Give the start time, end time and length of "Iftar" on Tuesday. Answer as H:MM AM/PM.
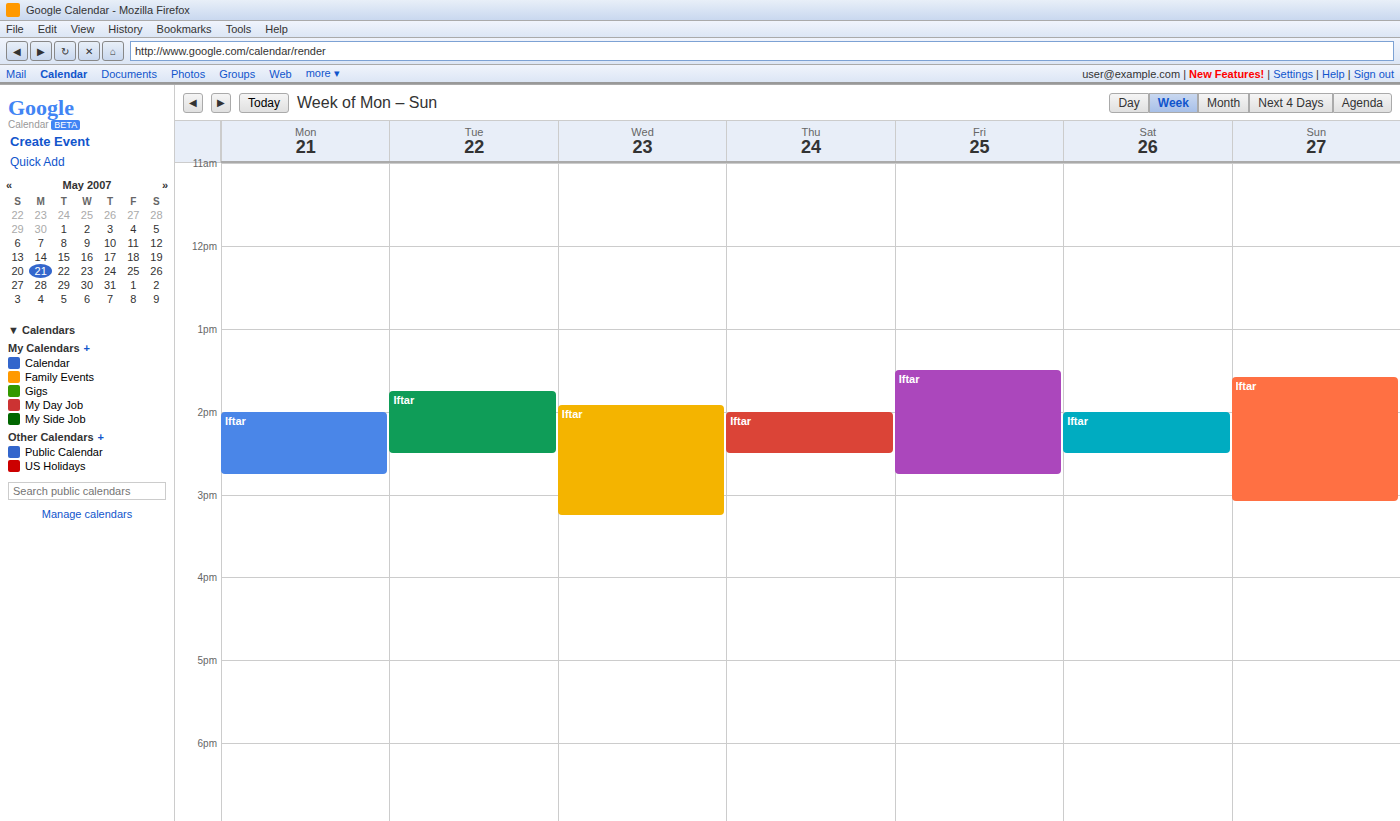
1:45 PM to 2:30 PM, 45 minutes